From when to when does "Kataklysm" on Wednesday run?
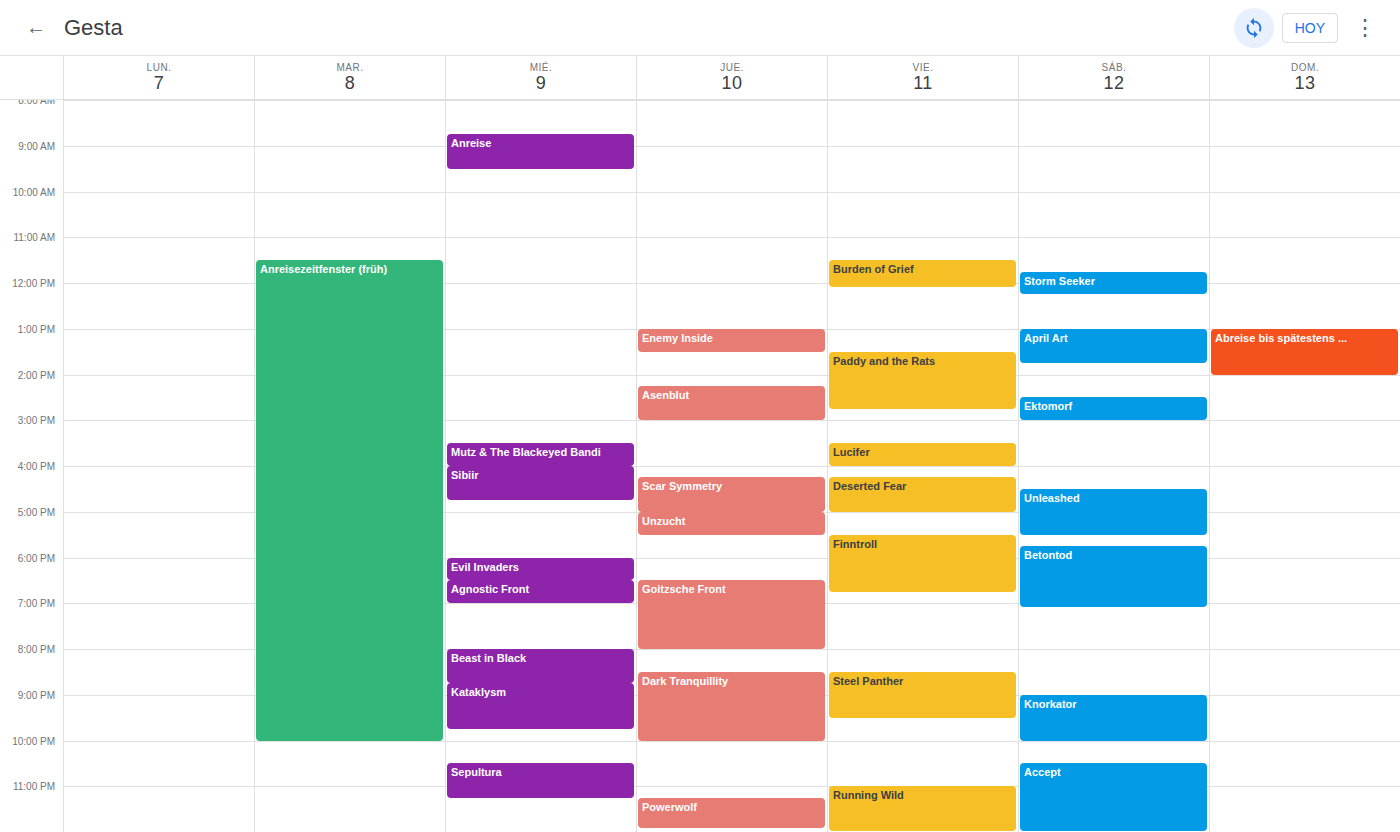
8:45 PM to 9:45 PM